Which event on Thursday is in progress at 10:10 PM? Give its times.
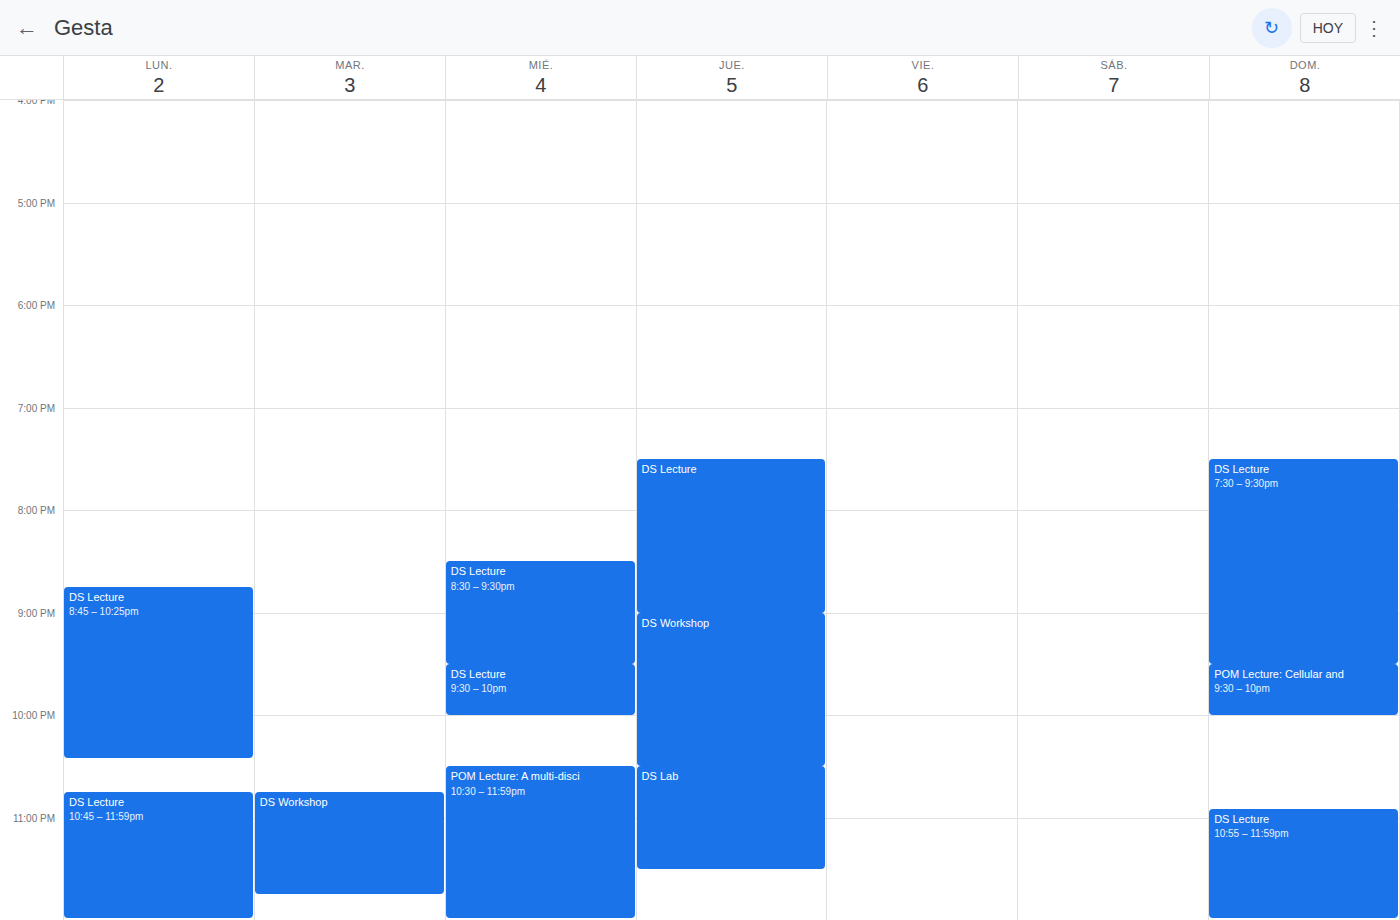
"DS Workshop", 9:00 PM to 10:30 PM